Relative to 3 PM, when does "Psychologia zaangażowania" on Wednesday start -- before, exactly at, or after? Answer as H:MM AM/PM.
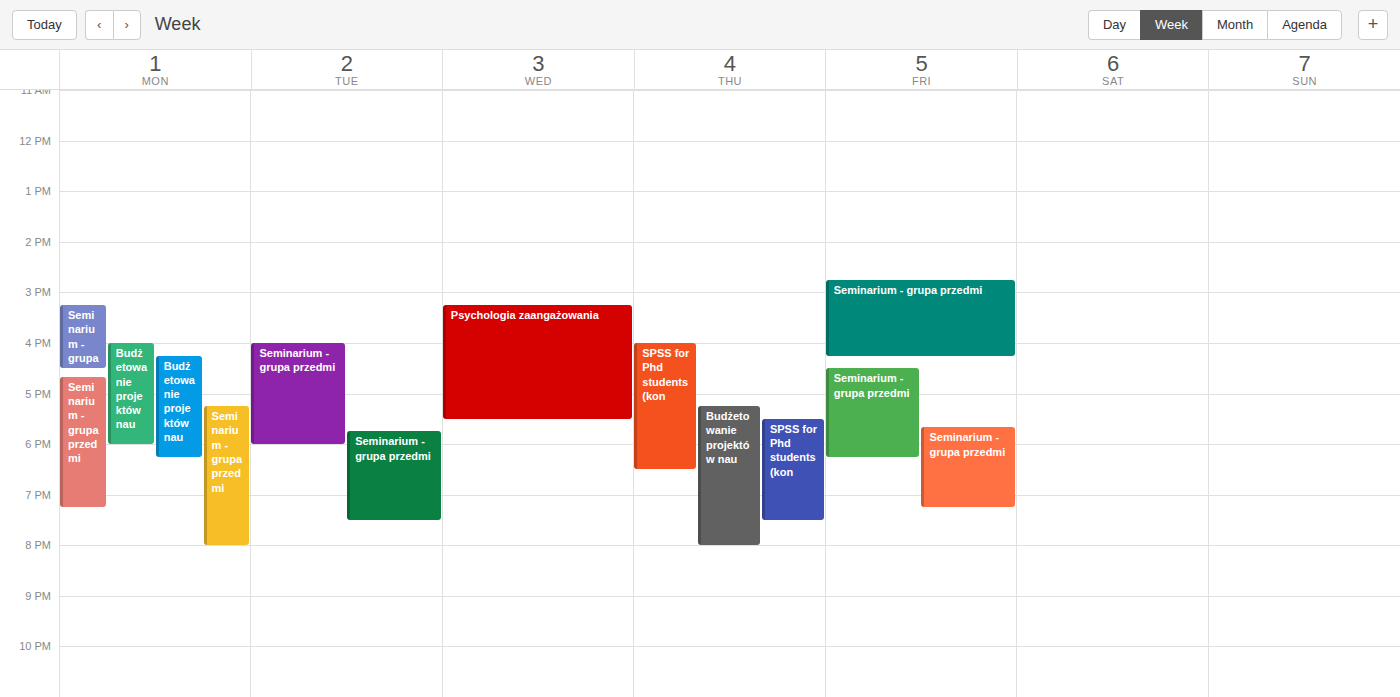
3:15 PM -- after 3 PM, 15 minutes below the 3 PM line.